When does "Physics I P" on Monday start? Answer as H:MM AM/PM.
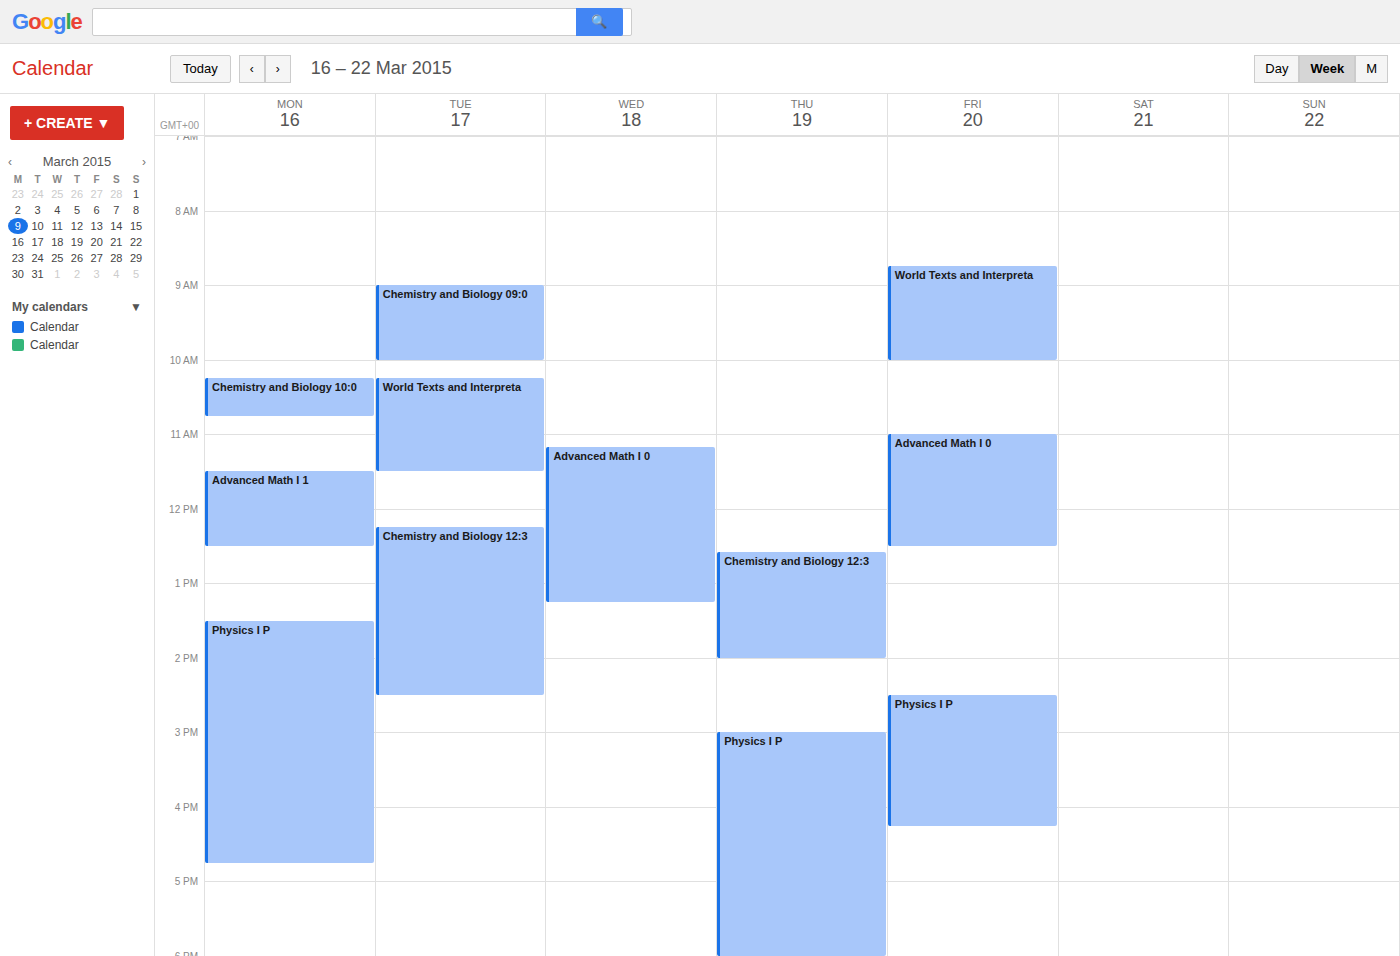
1:30 PM